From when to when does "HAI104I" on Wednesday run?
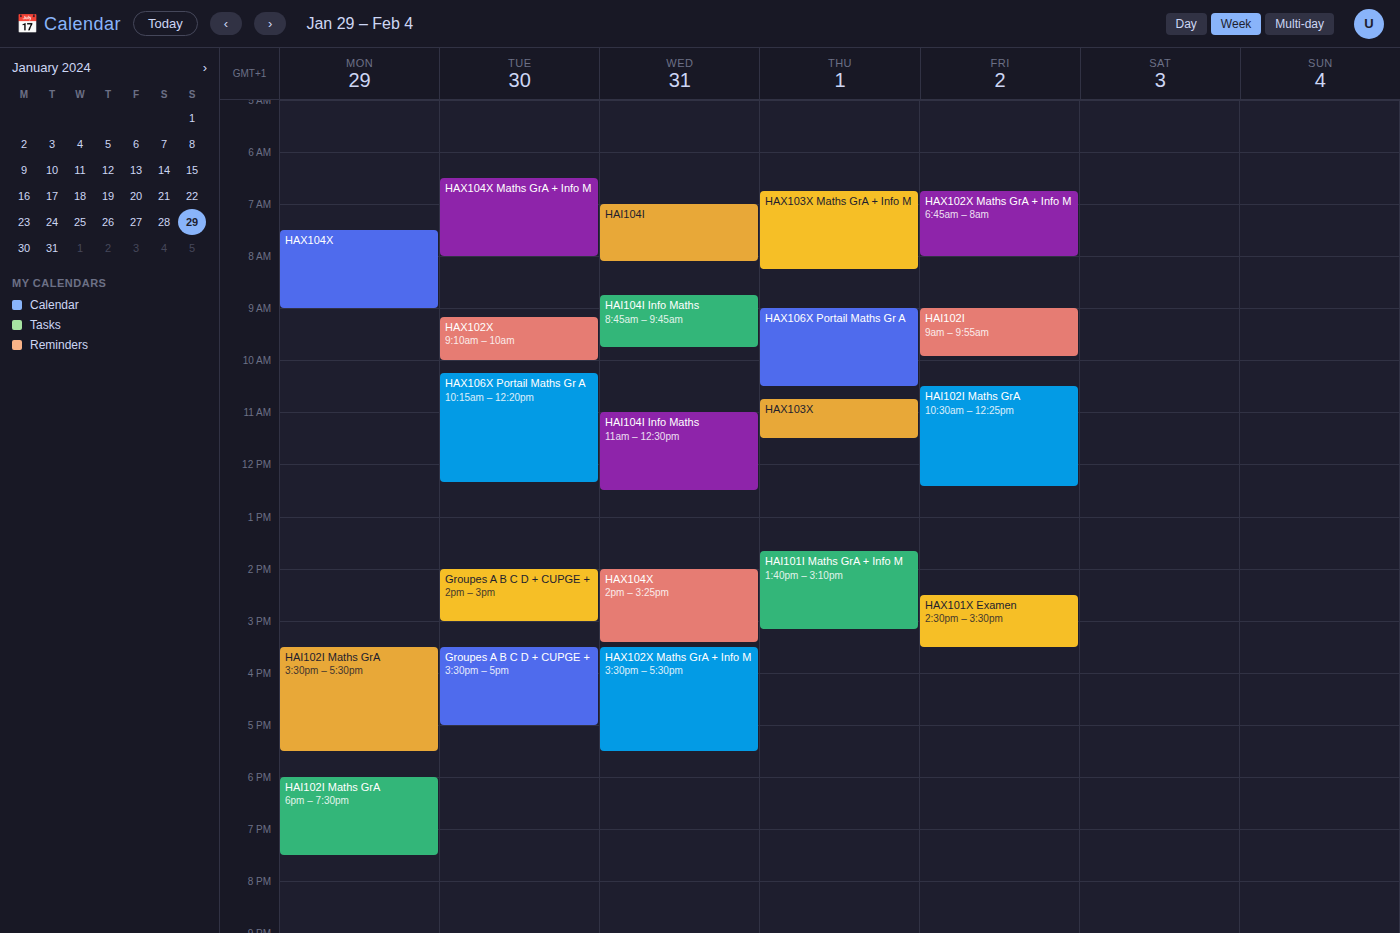
07:00 to 08:05